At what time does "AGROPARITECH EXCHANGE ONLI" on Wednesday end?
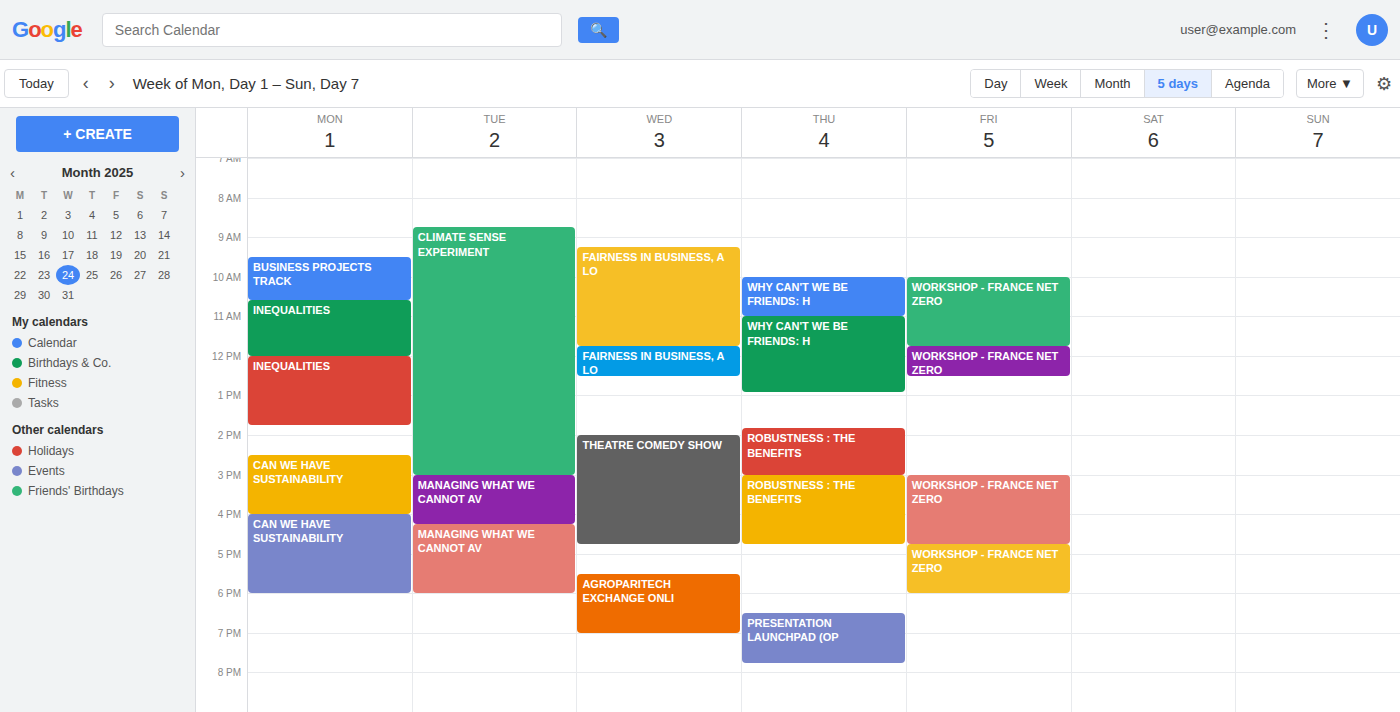
19:00